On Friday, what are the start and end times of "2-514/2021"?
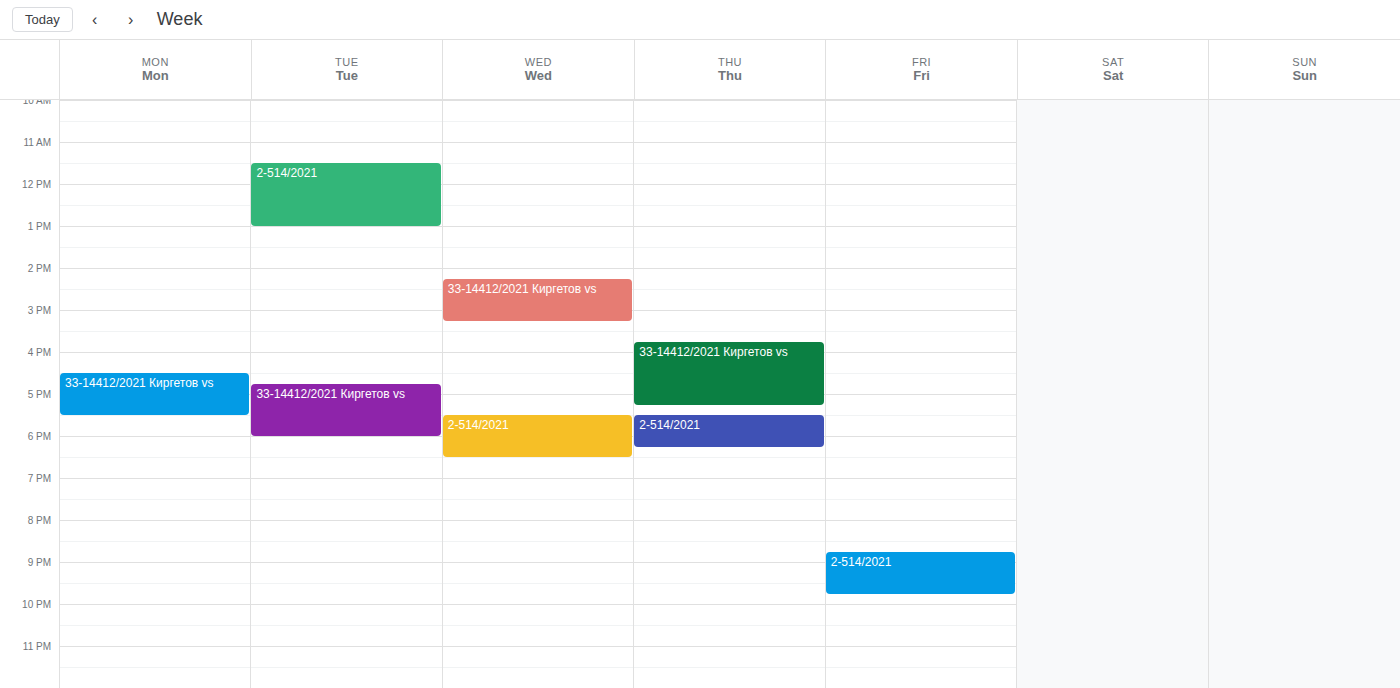
8:45 PM to 9:45 PM